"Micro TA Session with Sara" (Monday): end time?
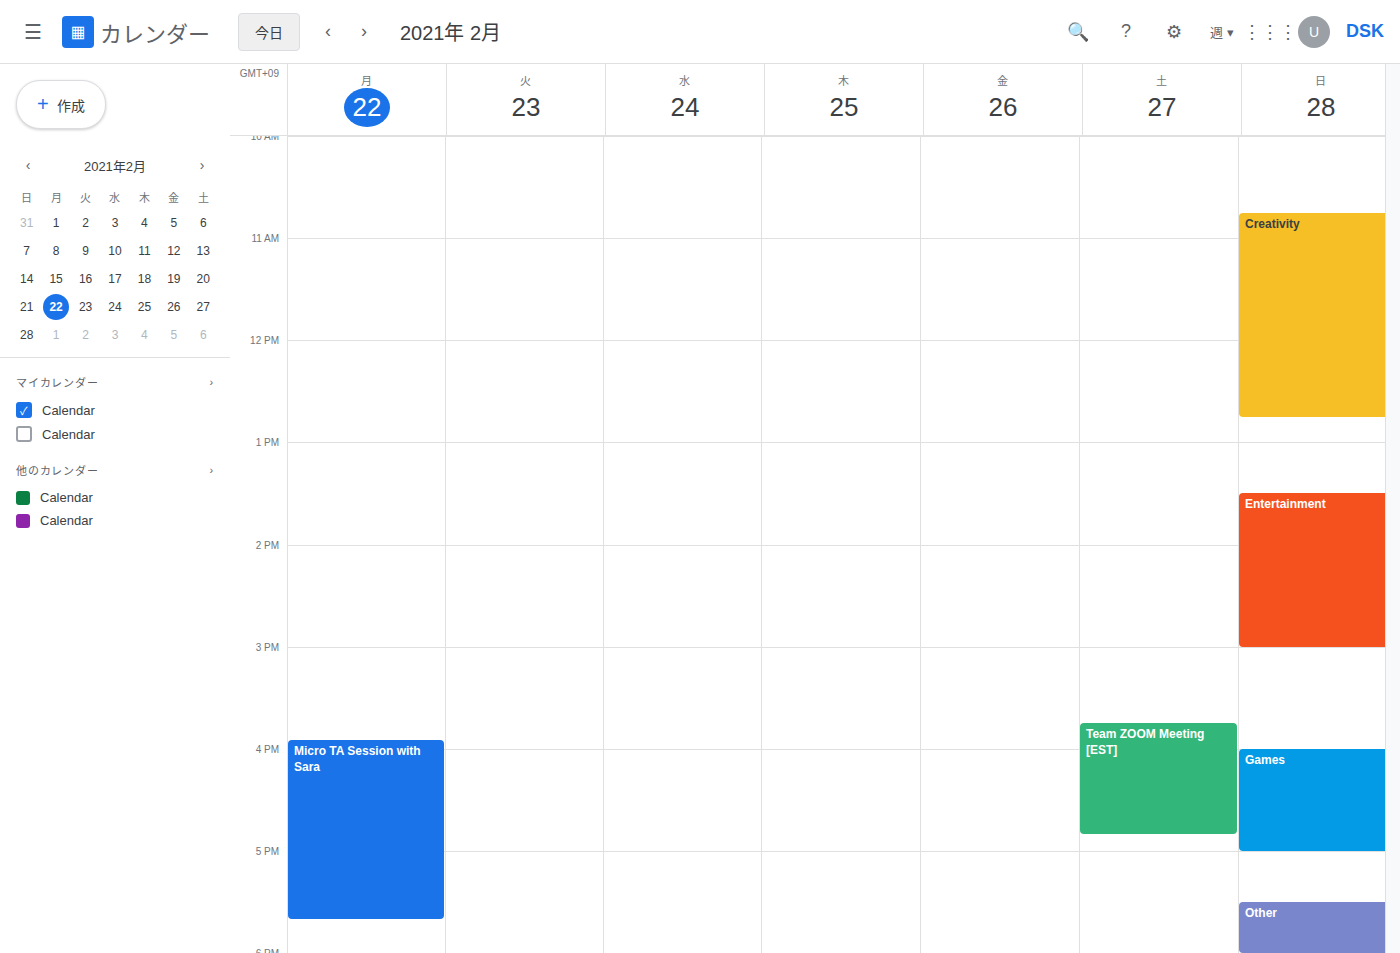
5:40 PM